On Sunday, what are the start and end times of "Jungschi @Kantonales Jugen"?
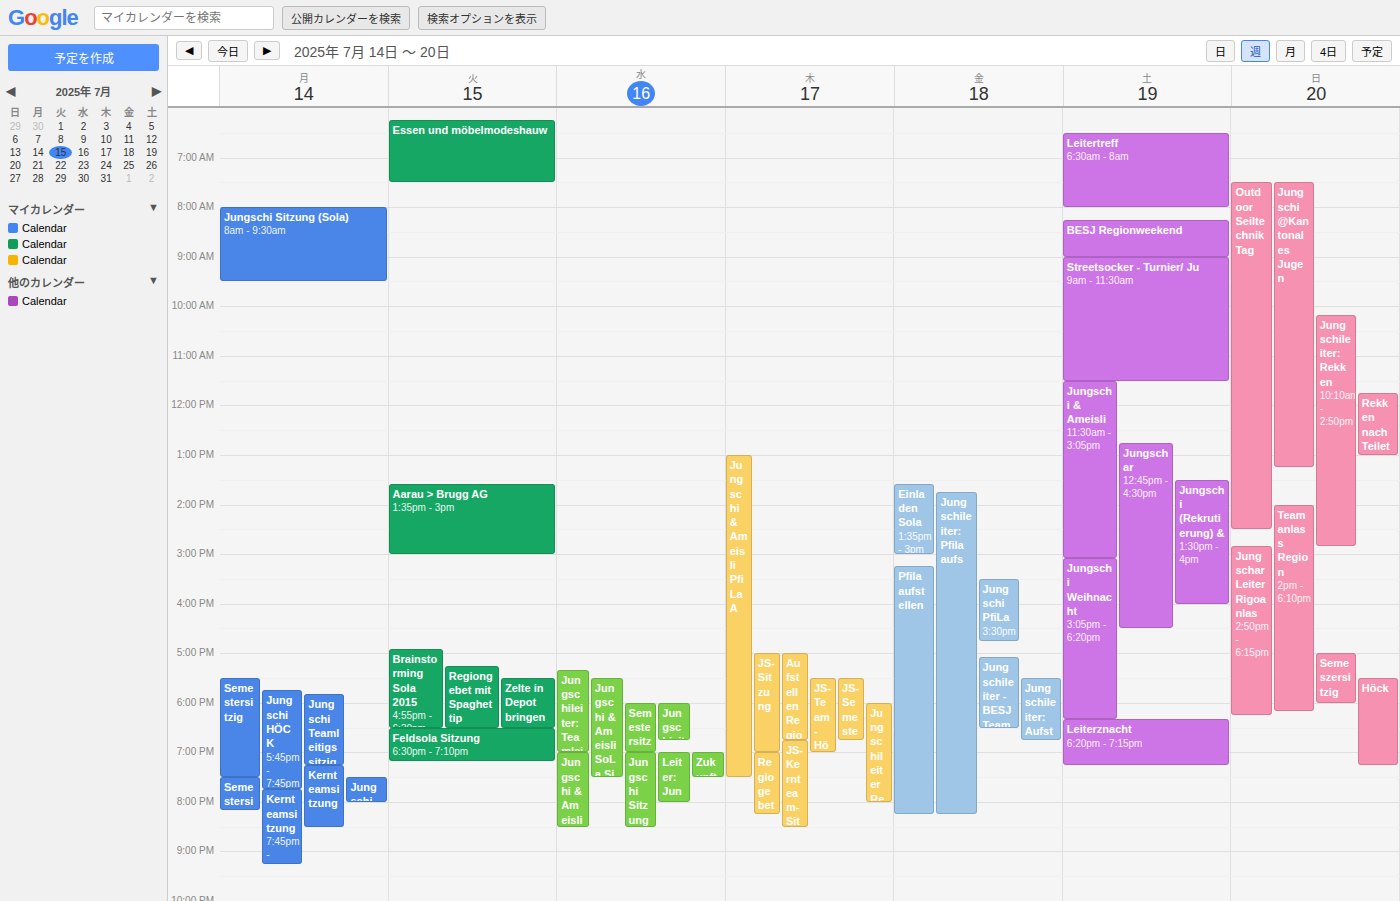
7:30 AM to 1:15 PM